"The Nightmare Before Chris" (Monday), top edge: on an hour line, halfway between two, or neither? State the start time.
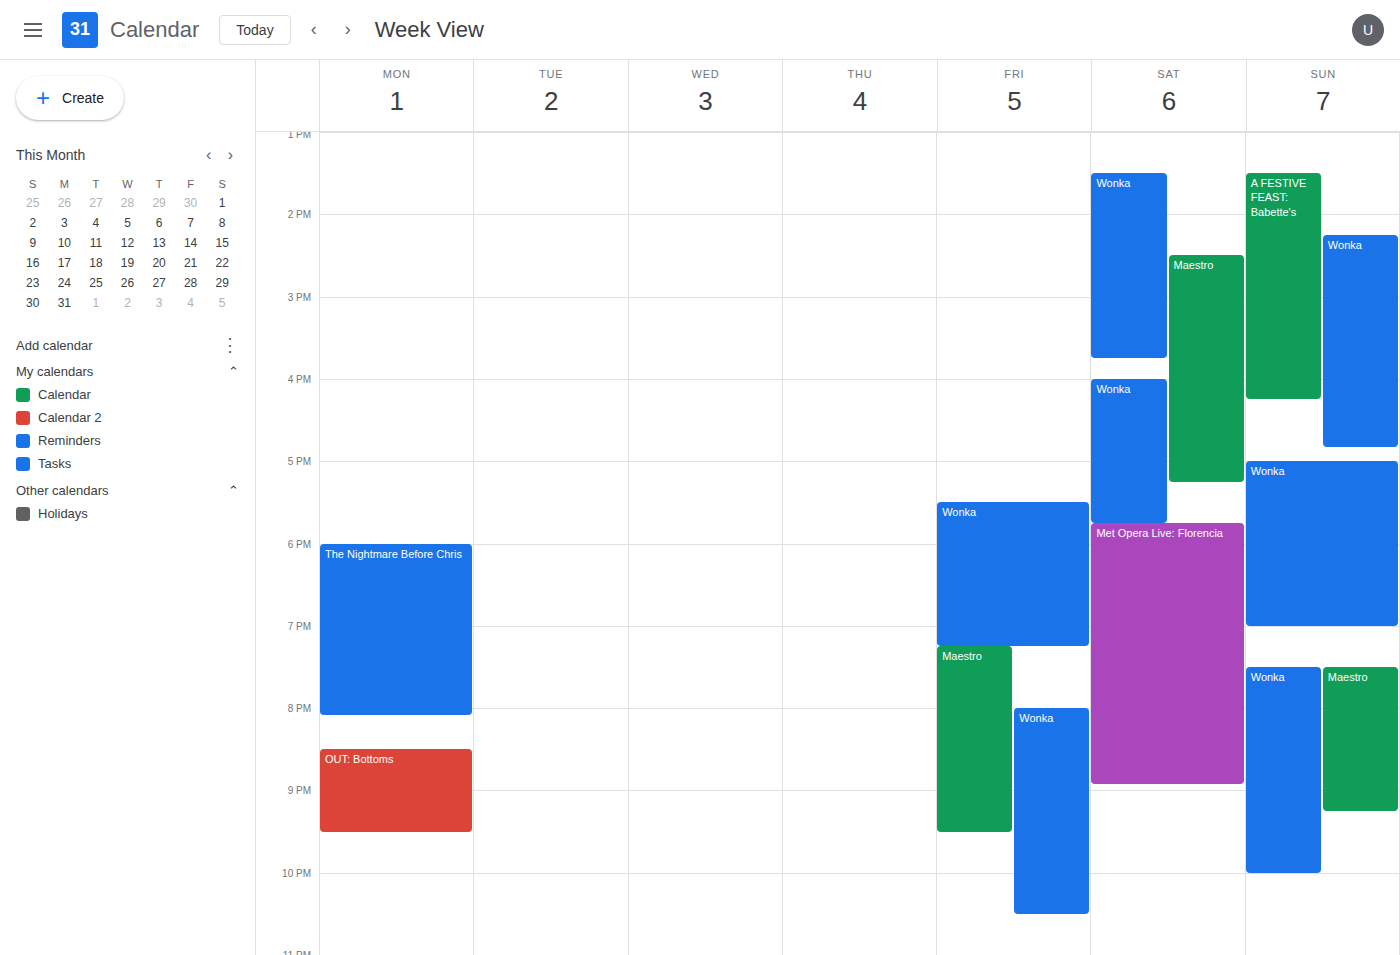
6:00 PM -- exactly on the 6 PM line.